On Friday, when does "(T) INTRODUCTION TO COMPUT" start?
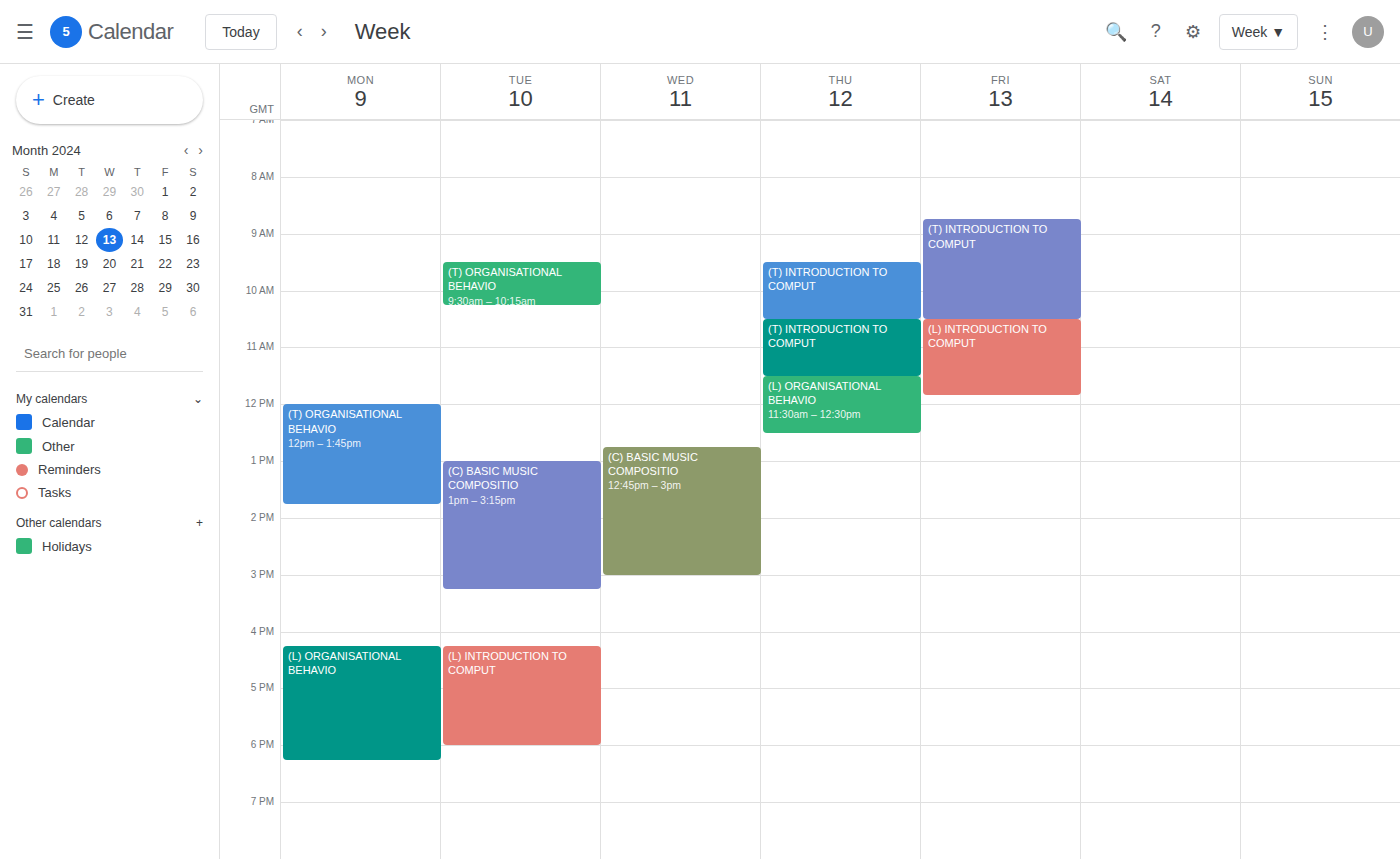
8:45 AM